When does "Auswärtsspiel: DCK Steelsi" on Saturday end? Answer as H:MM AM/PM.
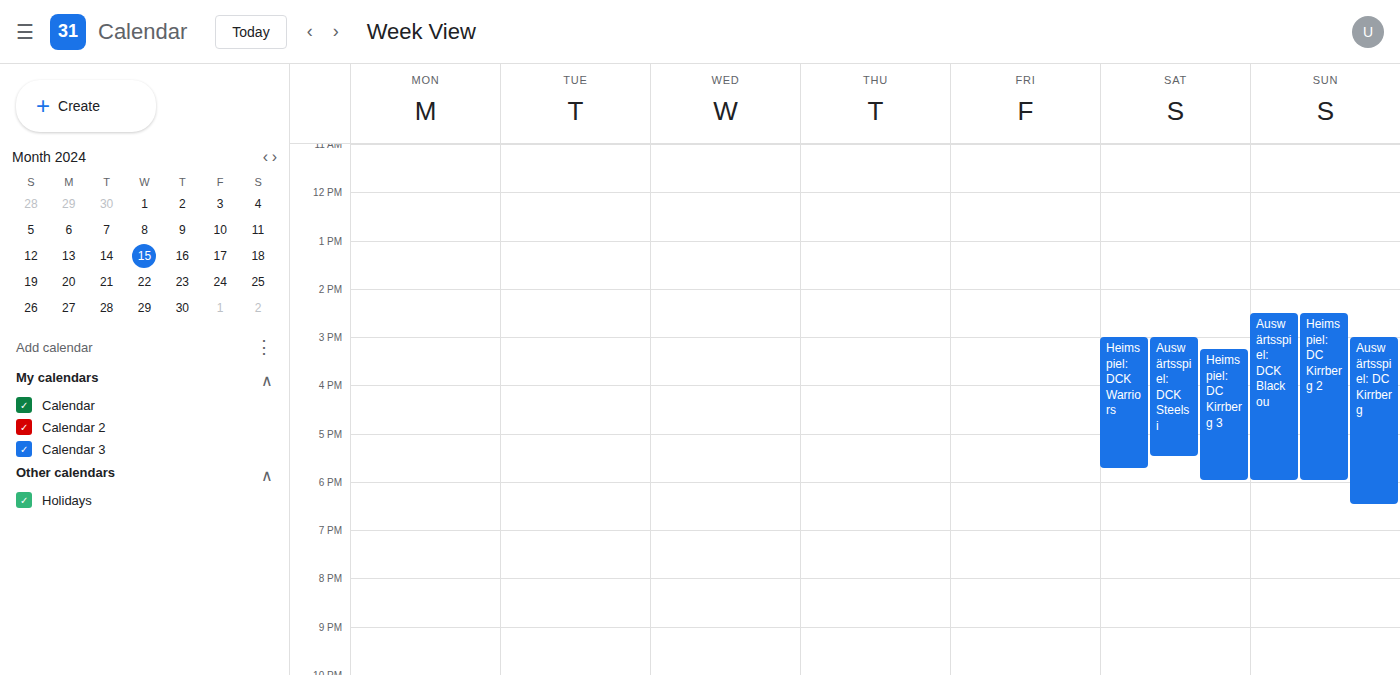
5:30 PM